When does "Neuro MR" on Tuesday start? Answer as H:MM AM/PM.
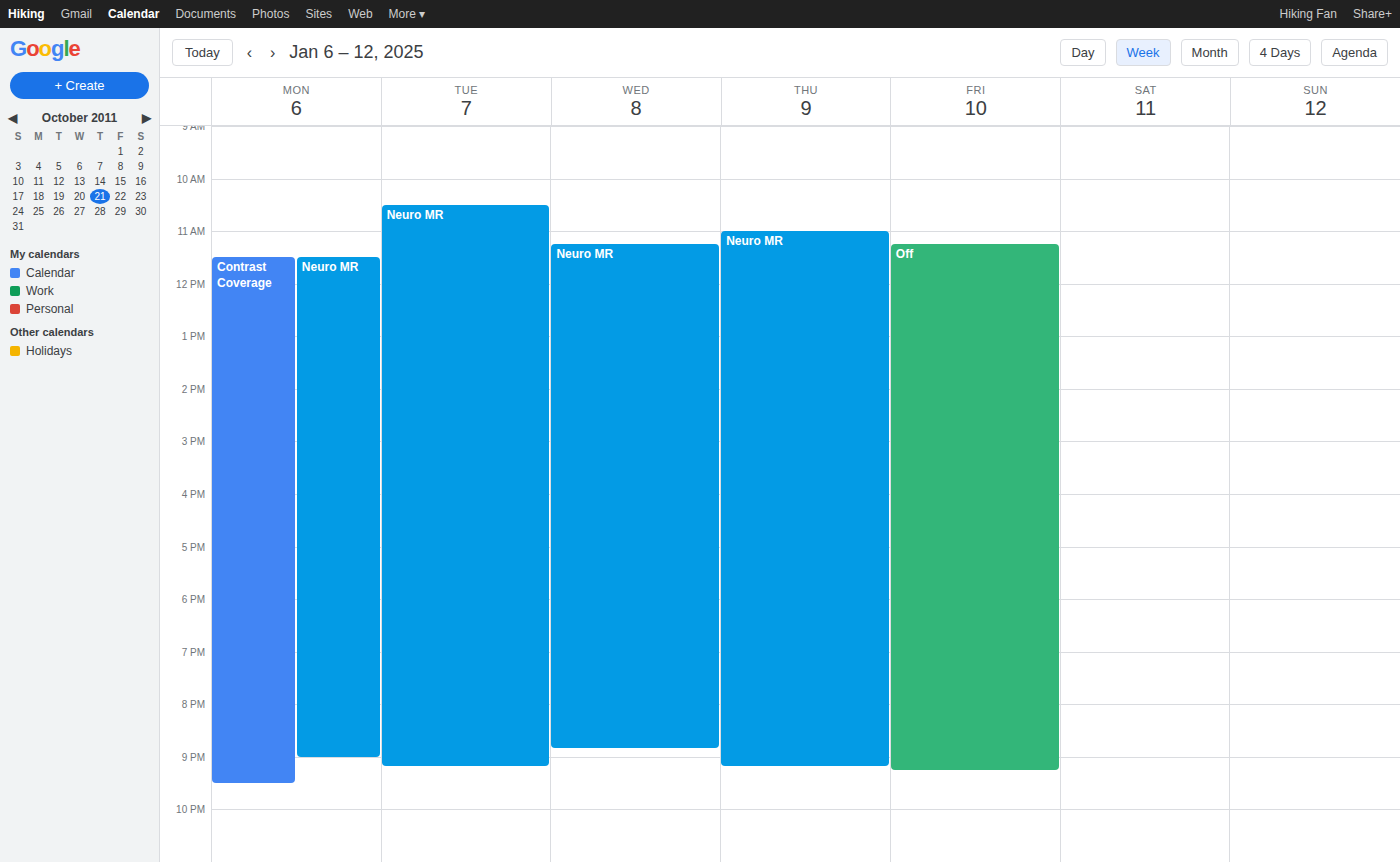
10:30 AM